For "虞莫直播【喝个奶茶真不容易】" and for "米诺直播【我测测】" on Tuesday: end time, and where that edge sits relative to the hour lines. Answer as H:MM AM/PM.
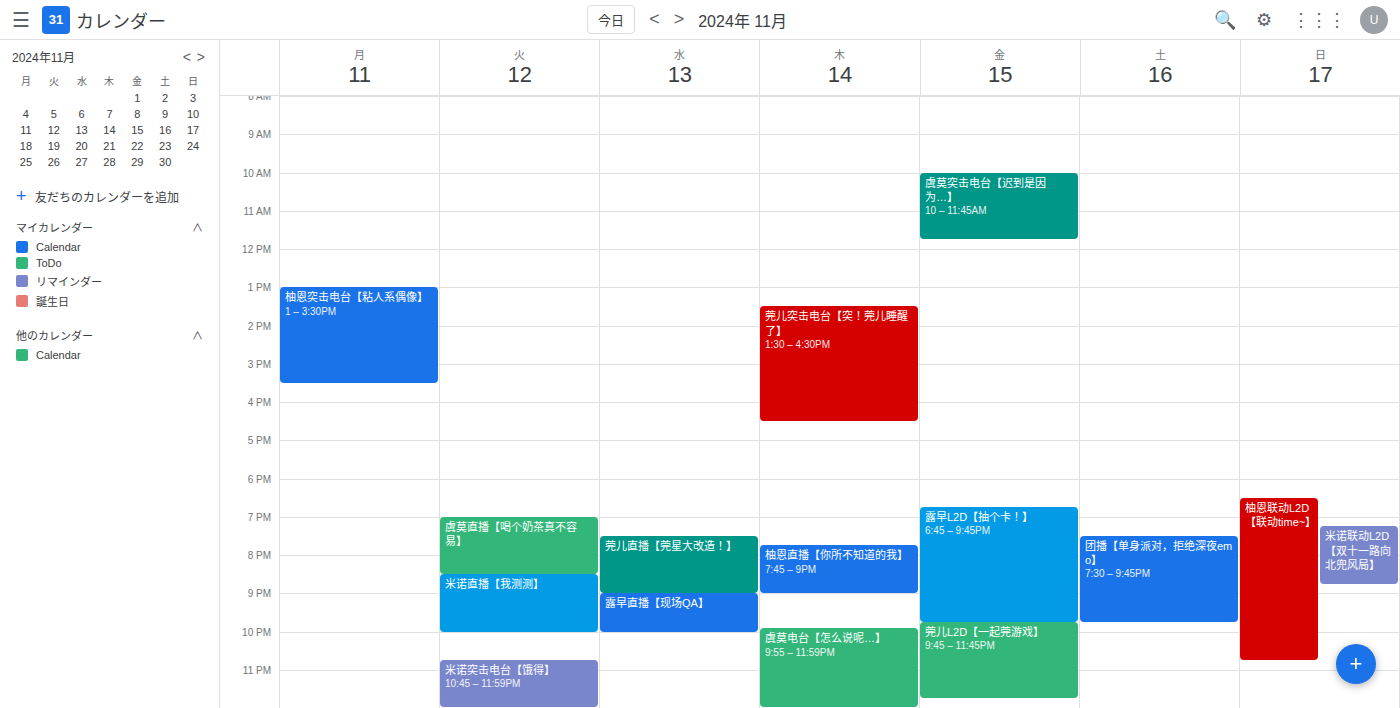
"虞莫直播【喝个奶茶真不容易】": 8:30 PM, halfway between the 8 PM and 9 PM lines. "米诺直播【我测测】": 10:00 PM, exactly on the 10 PM line.